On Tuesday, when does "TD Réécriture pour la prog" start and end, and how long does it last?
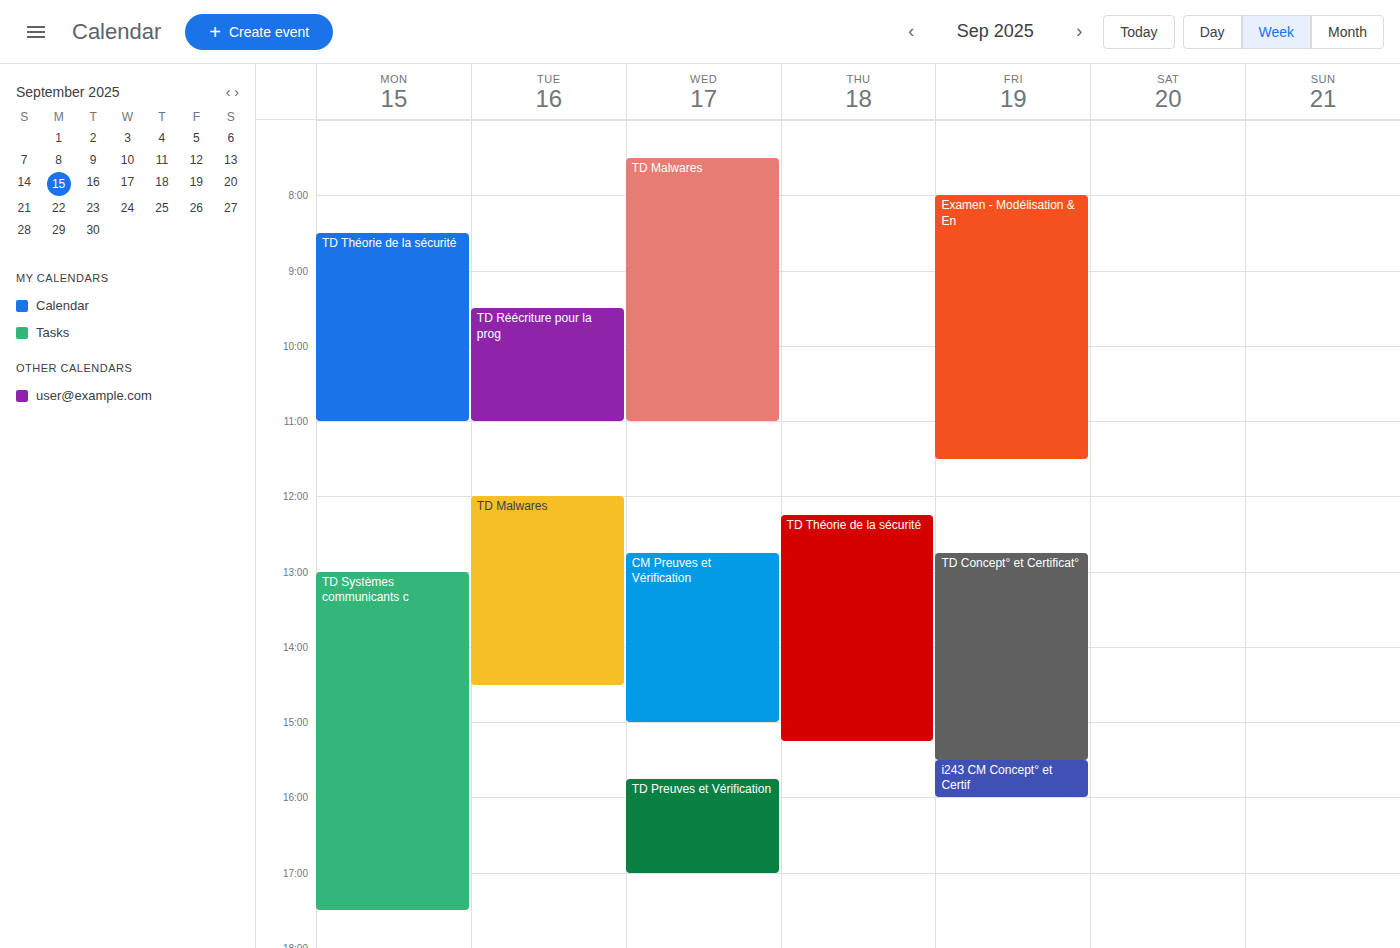
9:30 AM to 11:00 AM, 1 hour 30 minutes